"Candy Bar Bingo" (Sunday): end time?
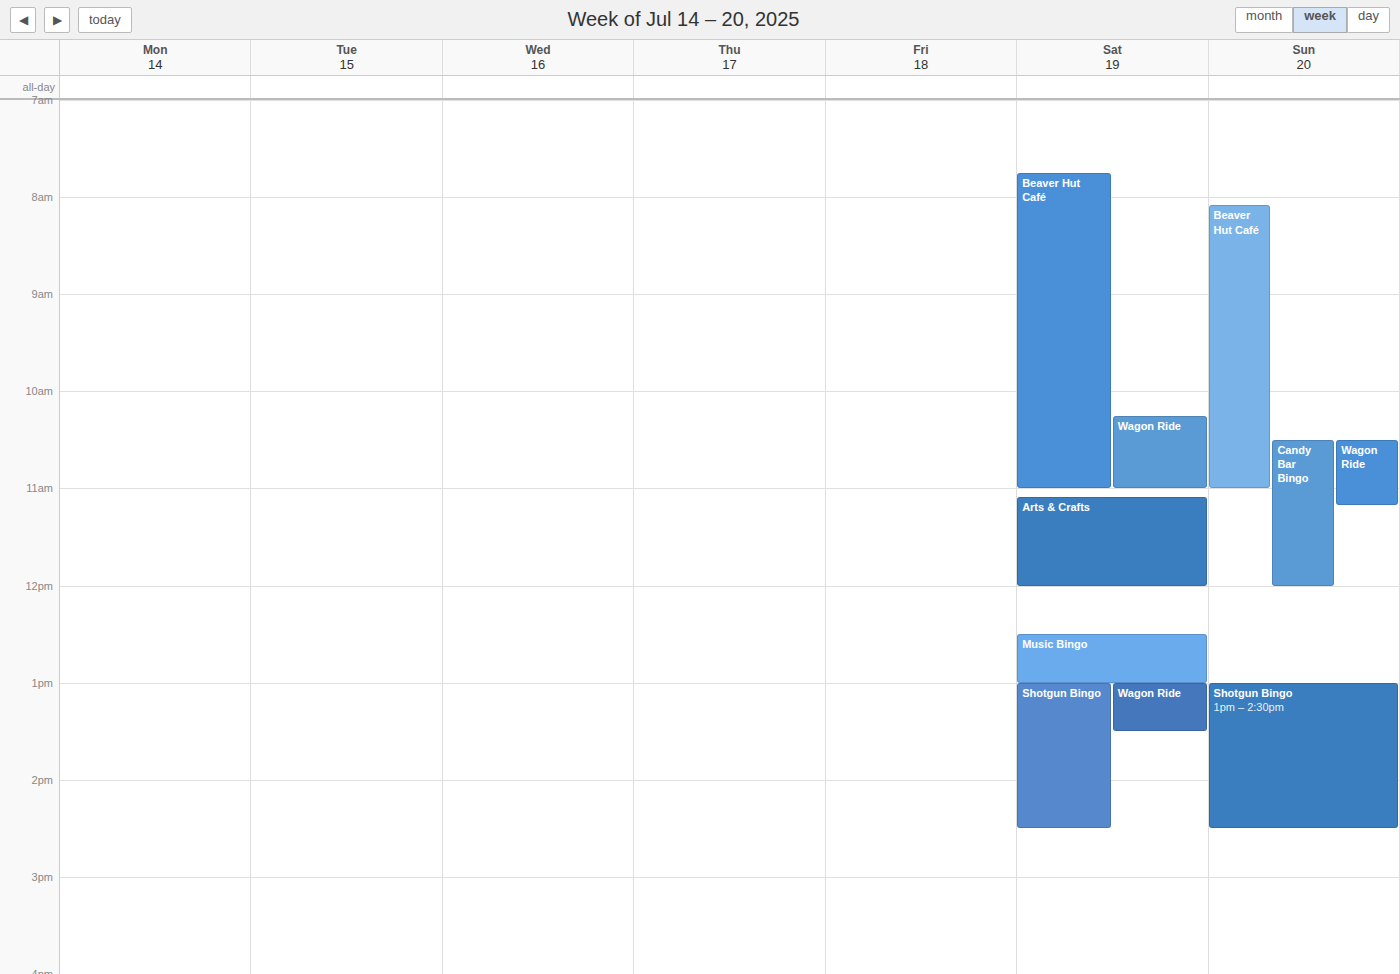
12:00 PM